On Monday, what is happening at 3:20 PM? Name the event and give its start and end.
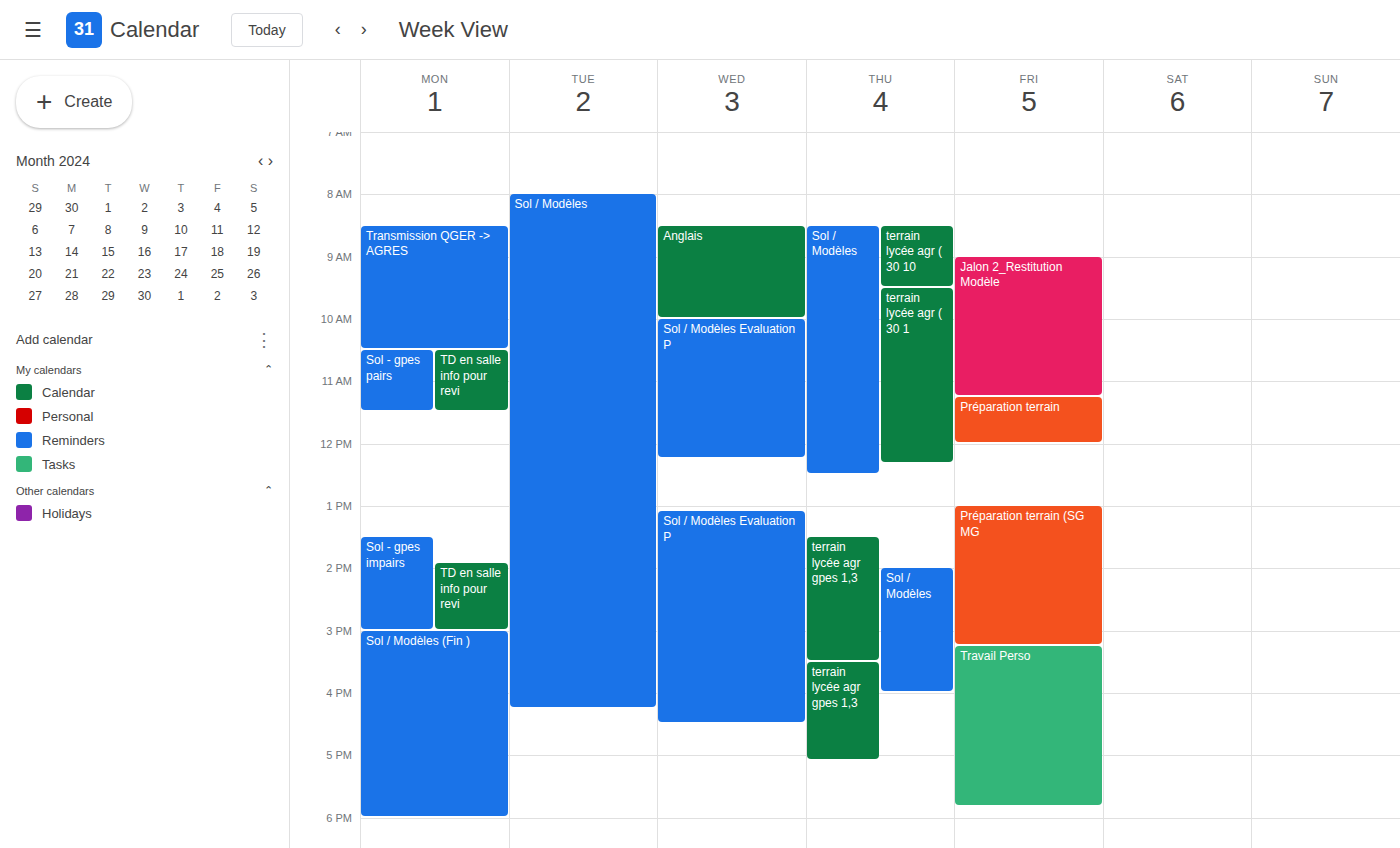
"Sol / Modèles (Fin )", 3:00 PM to 6:00 PM